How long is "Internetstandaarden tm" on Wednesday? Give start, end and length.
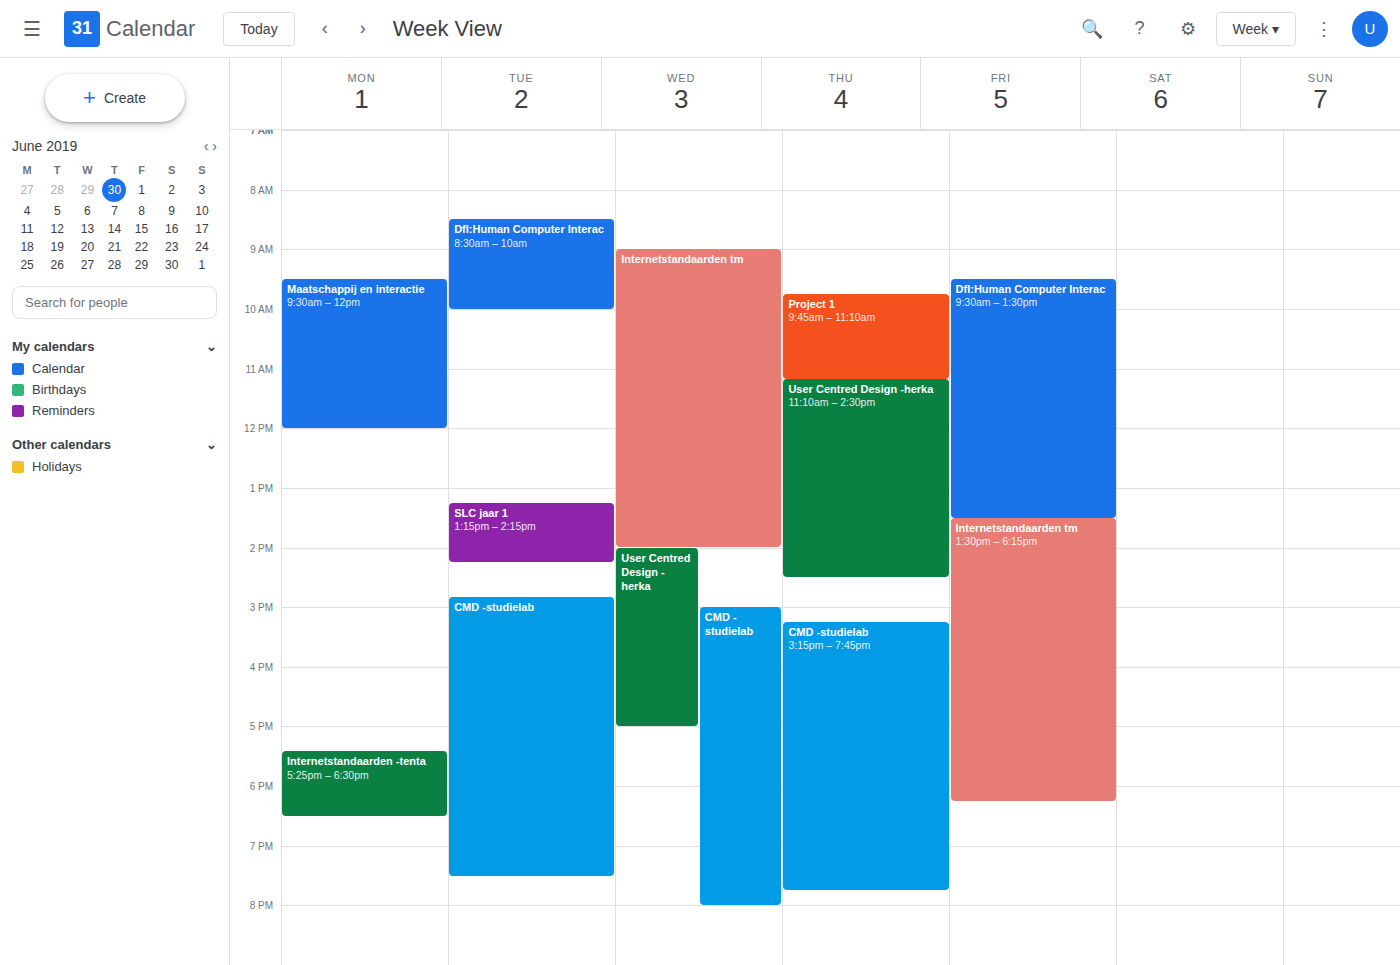
09:00 to 14:00, 5 hours